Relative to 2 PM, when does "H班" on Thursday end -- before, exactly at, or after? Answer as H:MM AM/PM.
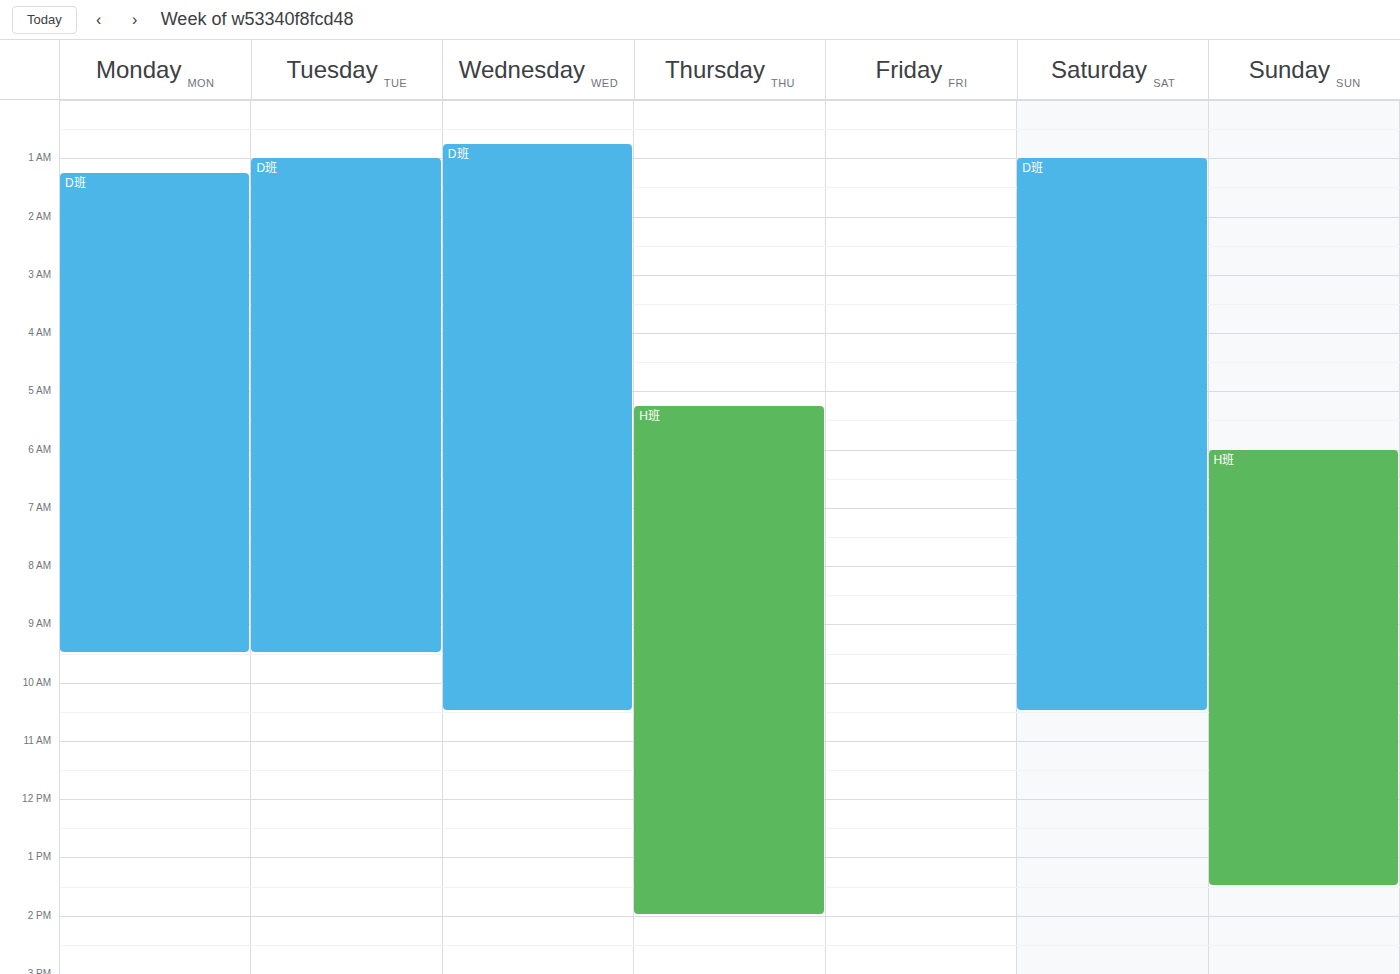
2:00 PM -- exactly at 2 PM, on the 2 PM line.